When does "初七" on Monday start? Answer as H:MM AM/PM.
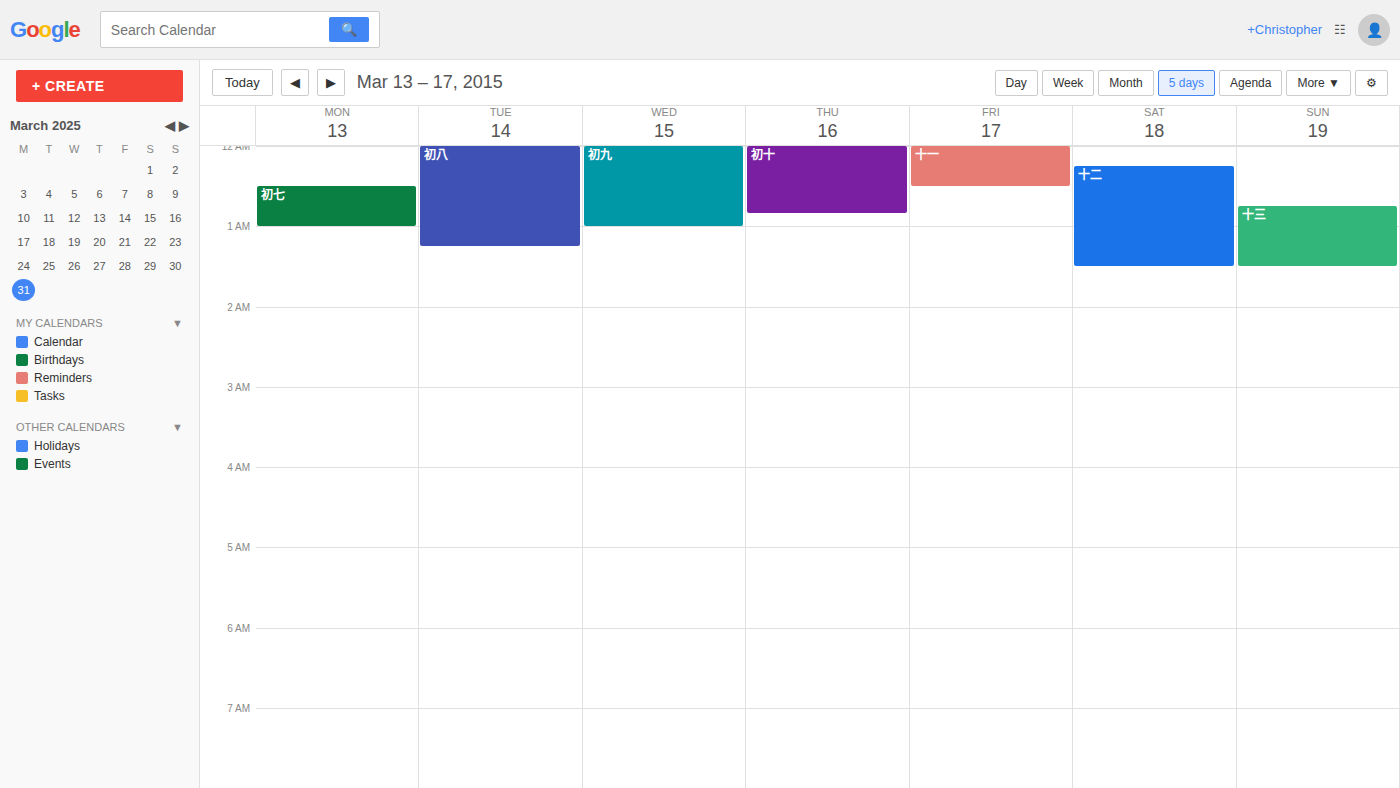
12:30 AM